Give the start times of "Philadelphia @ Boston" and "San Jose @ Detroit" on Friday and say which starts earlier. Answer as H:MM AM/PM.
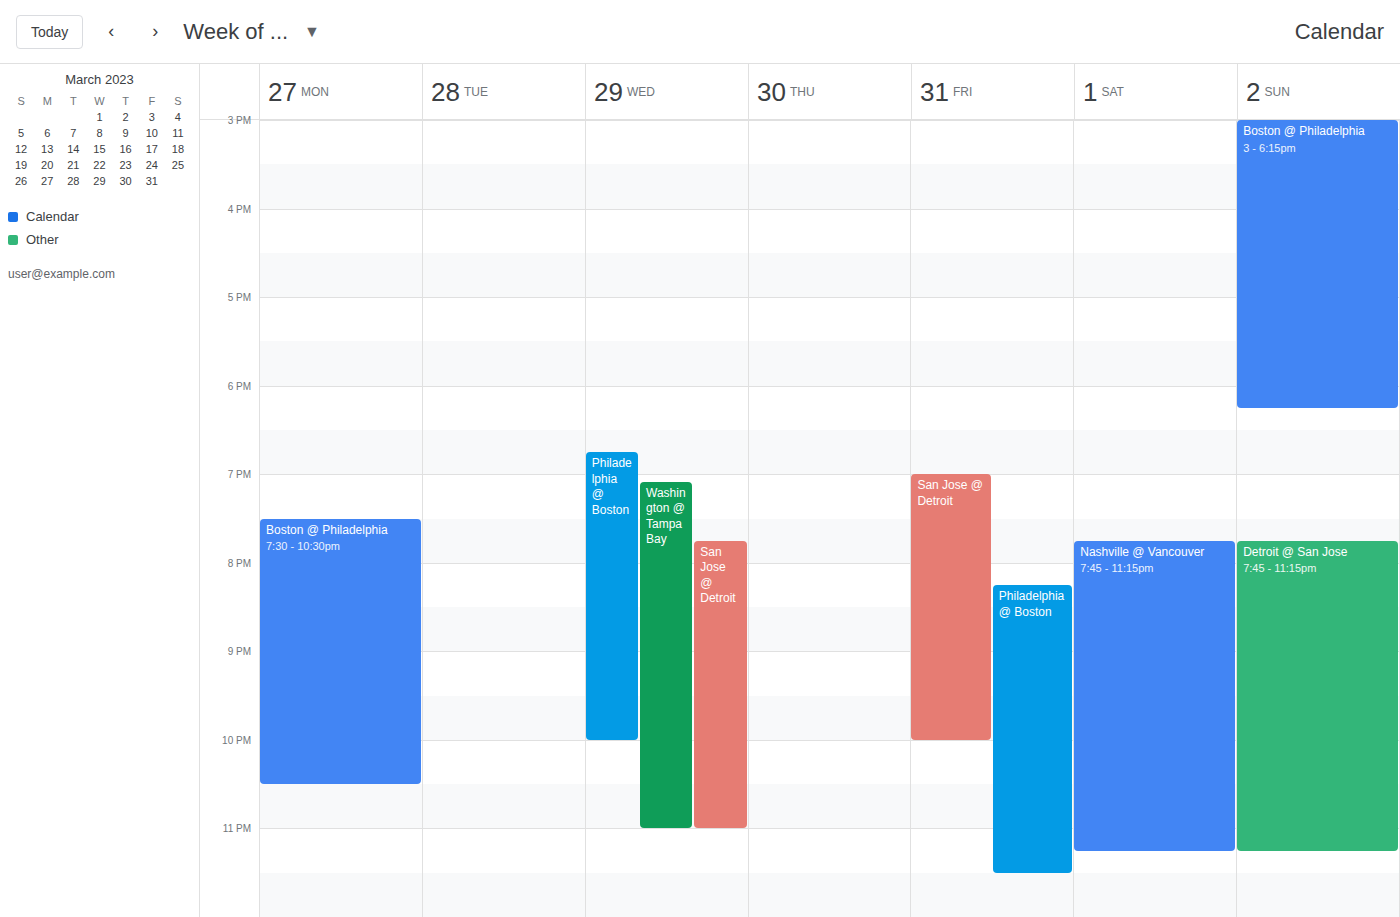
"San Jose @ Detroit" 7:00 PM; "Philadelphia @ Boston" 8:15 PM.